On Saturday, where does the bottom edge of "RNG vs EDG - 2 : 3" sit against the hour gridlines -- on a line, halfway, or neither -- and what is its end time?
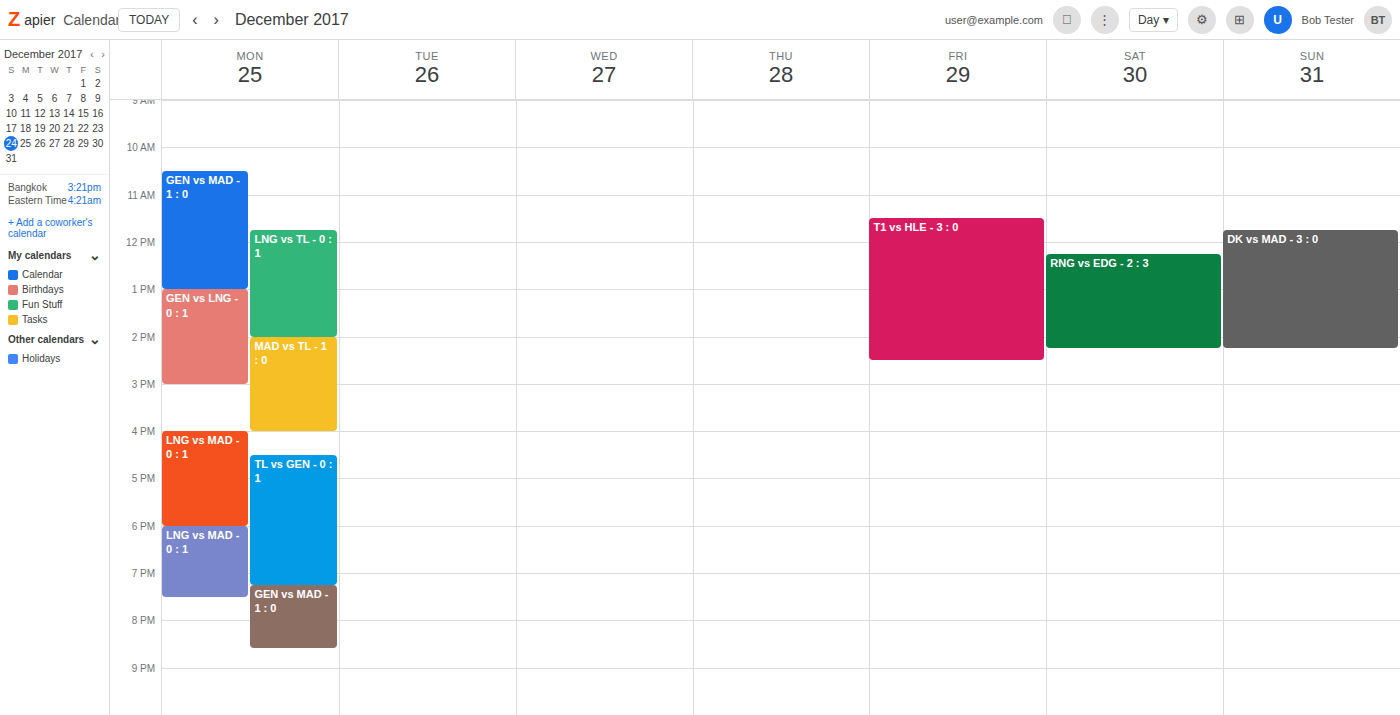
2:15 PM -- neither: a quarter of the way from the 2 PM line to the 3 PM line.